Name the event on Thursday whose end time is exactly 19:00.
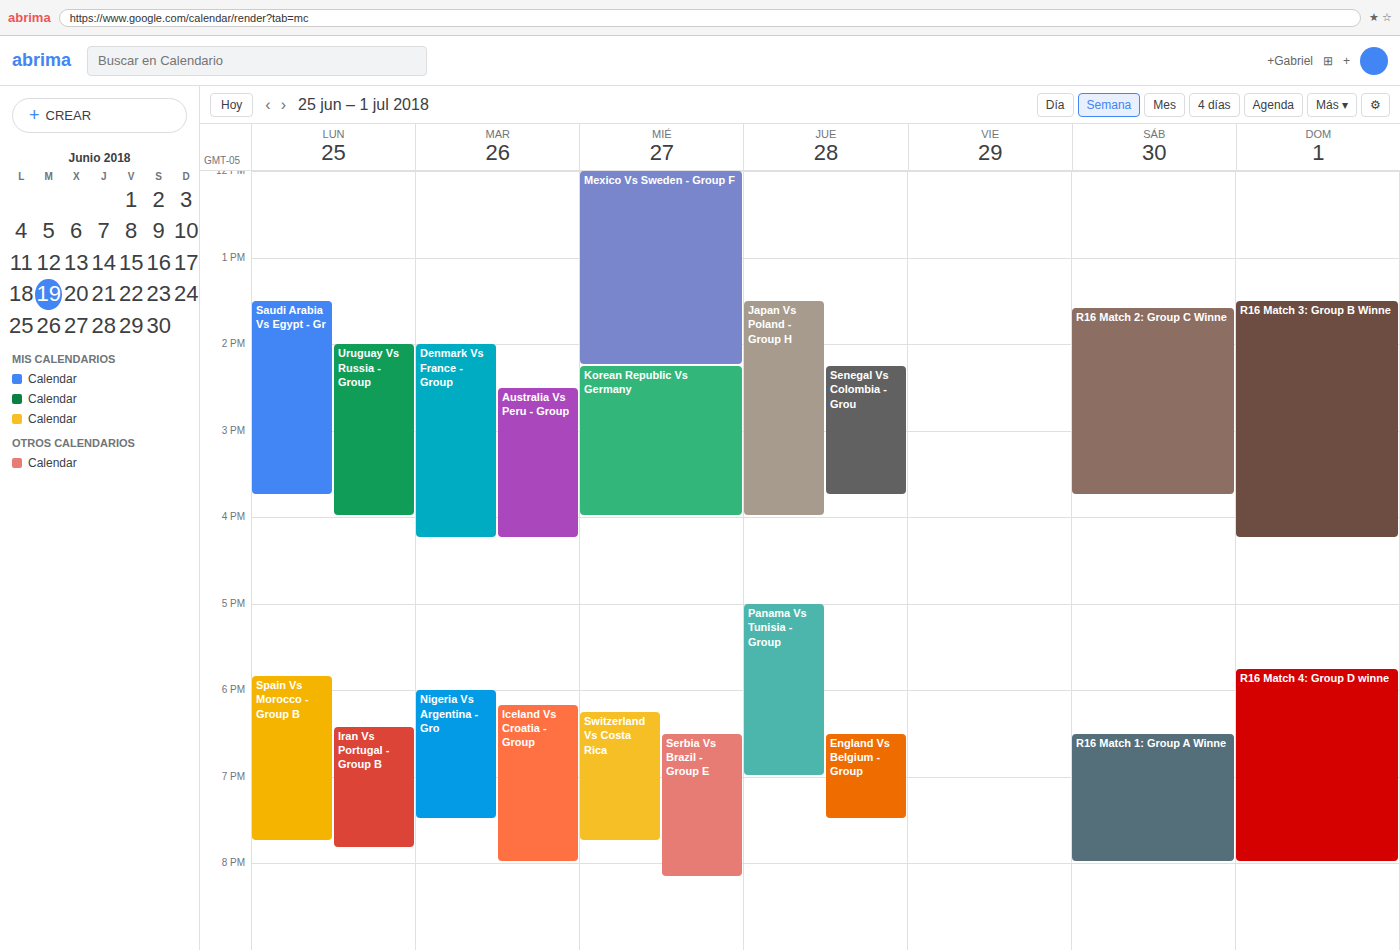
"Panama Vs Tunisia - Group"